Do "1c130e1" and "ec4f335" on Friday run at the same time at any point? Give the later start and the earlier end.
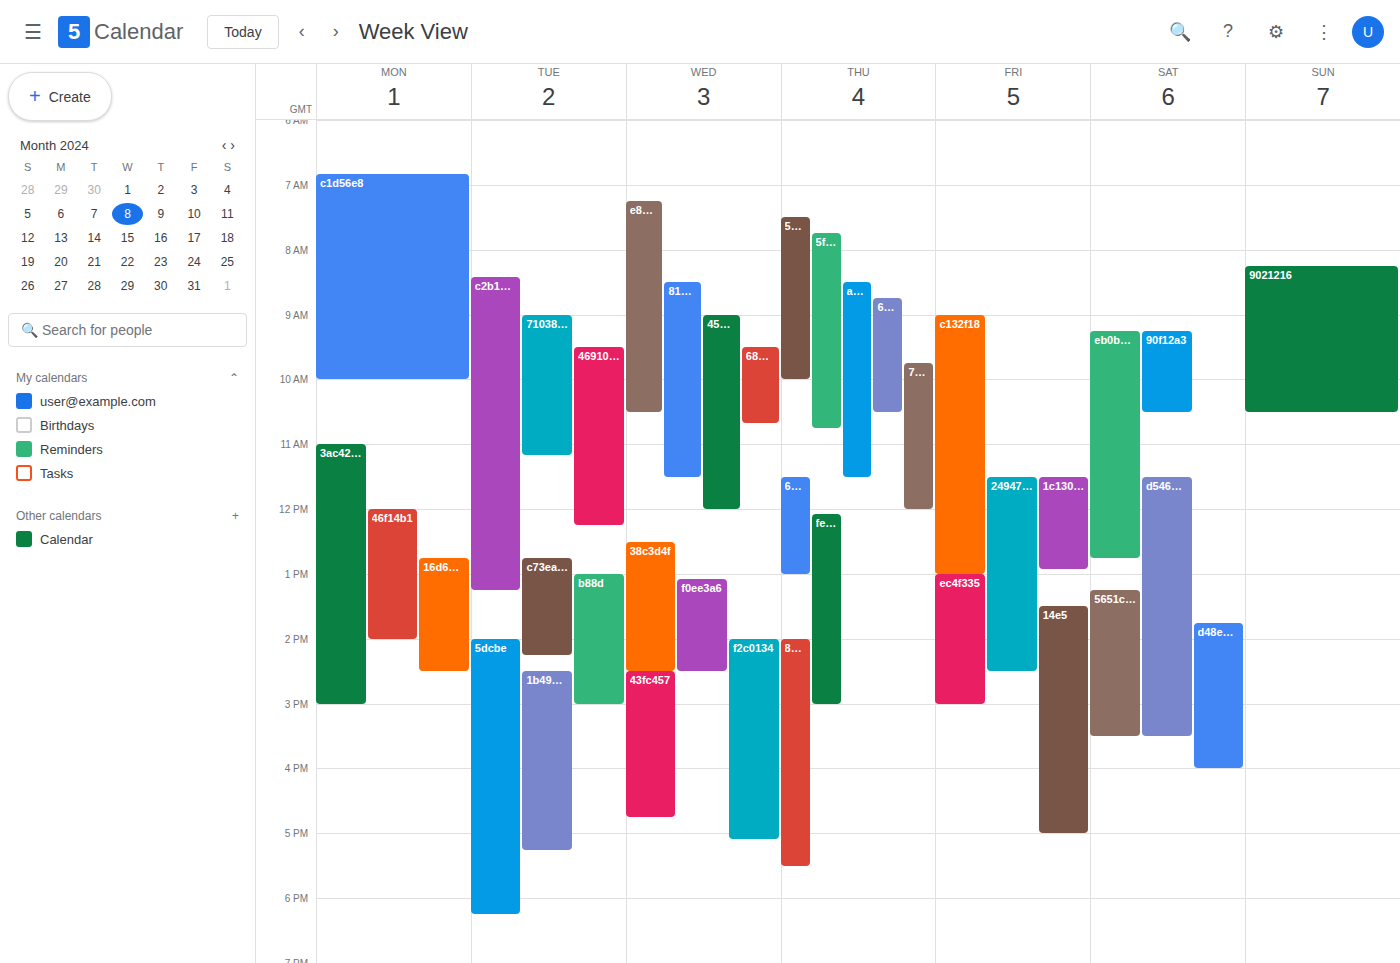
"1c130e1" ends at 12:55 PM and "ec4f335" starts at 1:00 PM -- no overlap.